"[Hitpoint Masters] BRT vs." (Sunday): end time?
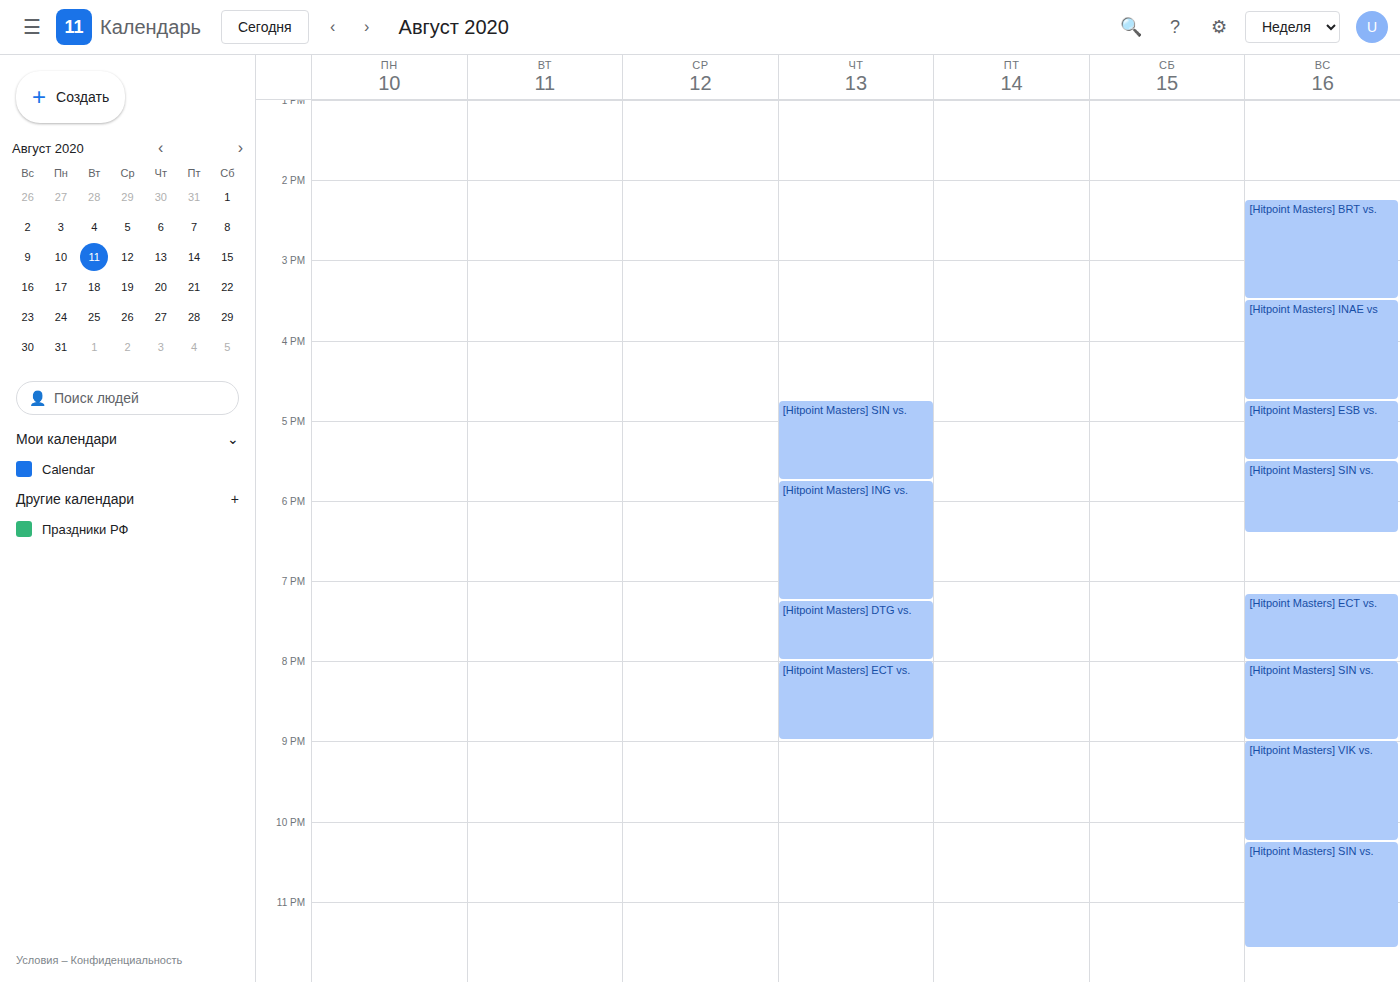
15:30